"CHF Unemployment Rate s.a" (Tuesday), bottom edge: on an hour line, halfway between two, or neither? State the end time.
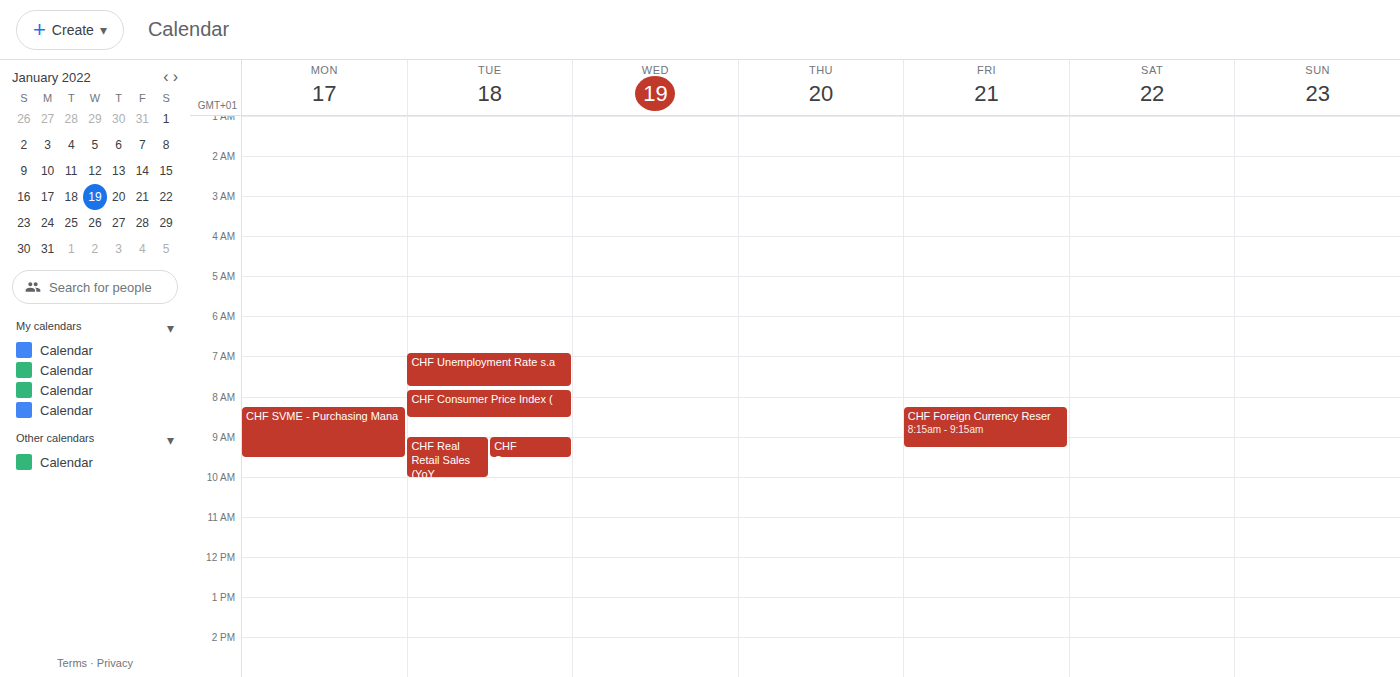
7:45 AM -- neither: three quarters of the way from the 7 AM line to the 8 AM line.